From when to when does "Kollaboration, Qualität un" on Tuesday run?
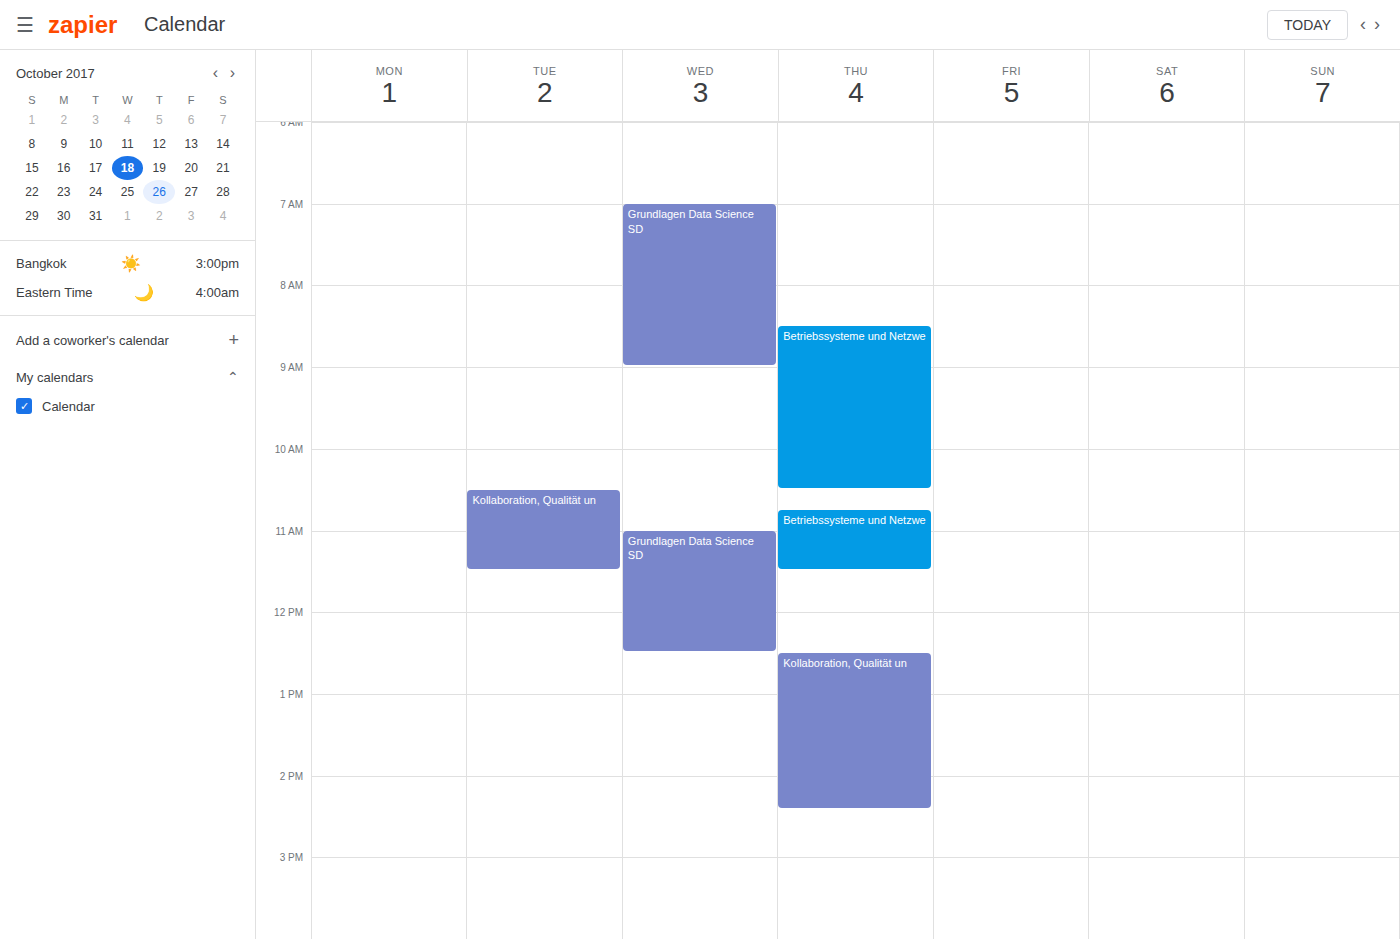
10:30 AM to 11:30 AM